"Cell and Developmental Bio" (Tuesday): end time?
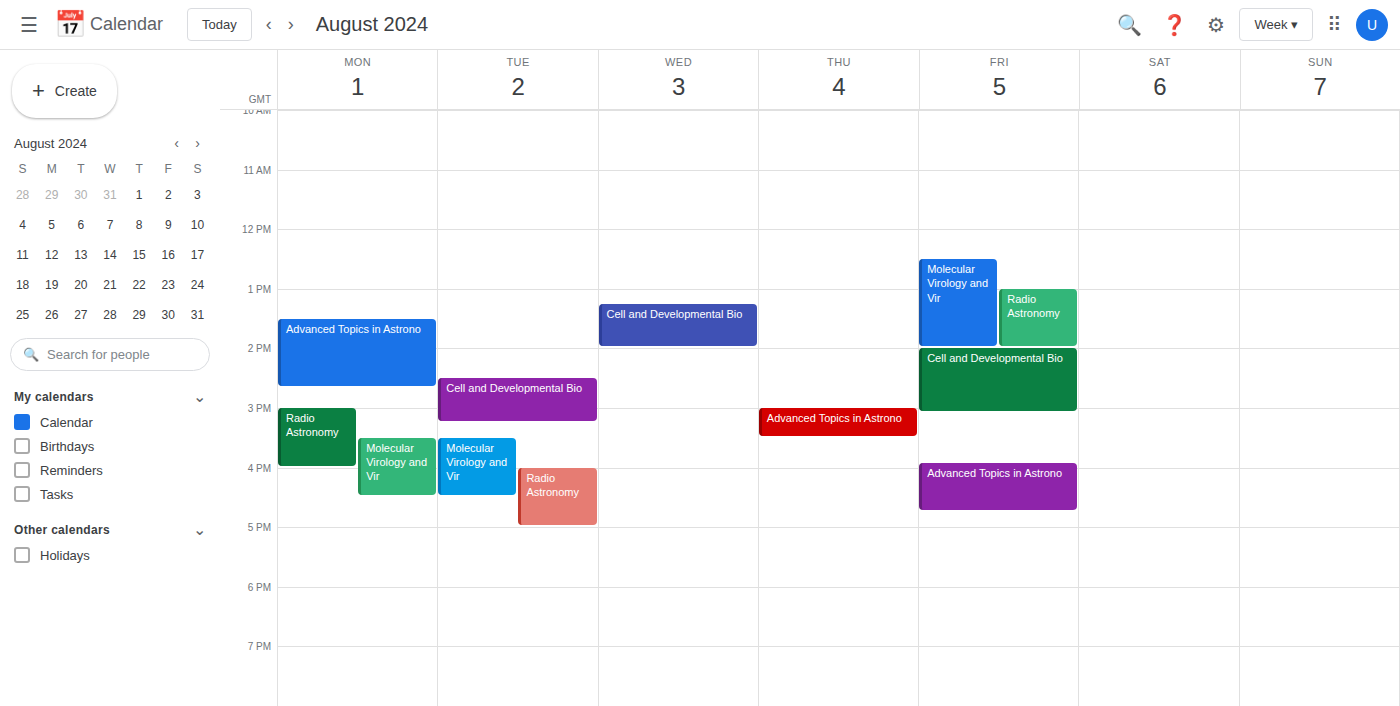
3:15 PM